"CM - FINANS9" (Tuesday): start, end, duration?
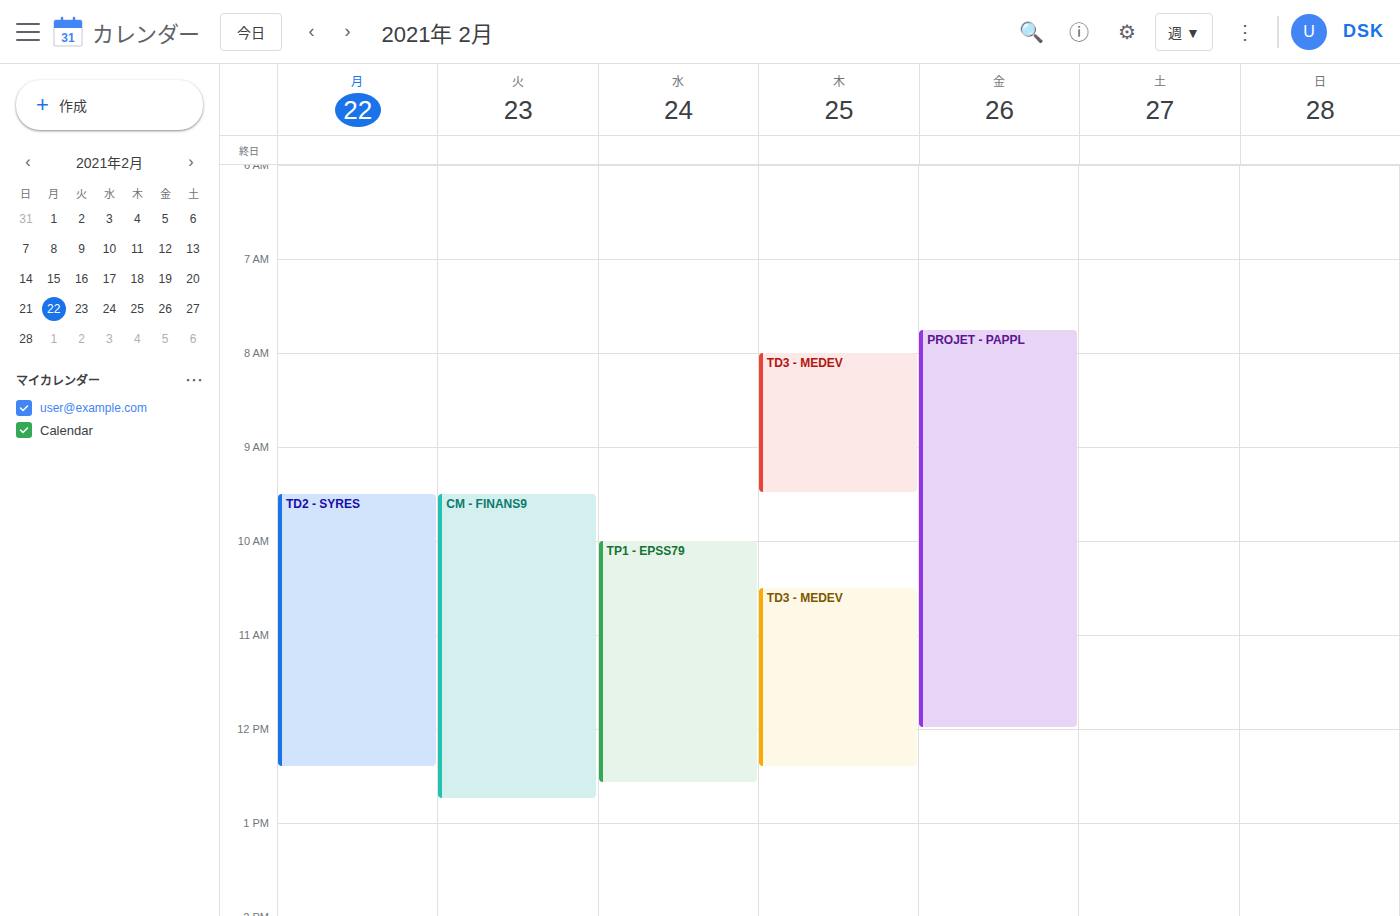
9:30 AM to 12:45 PM, 3 hours 15 minutes